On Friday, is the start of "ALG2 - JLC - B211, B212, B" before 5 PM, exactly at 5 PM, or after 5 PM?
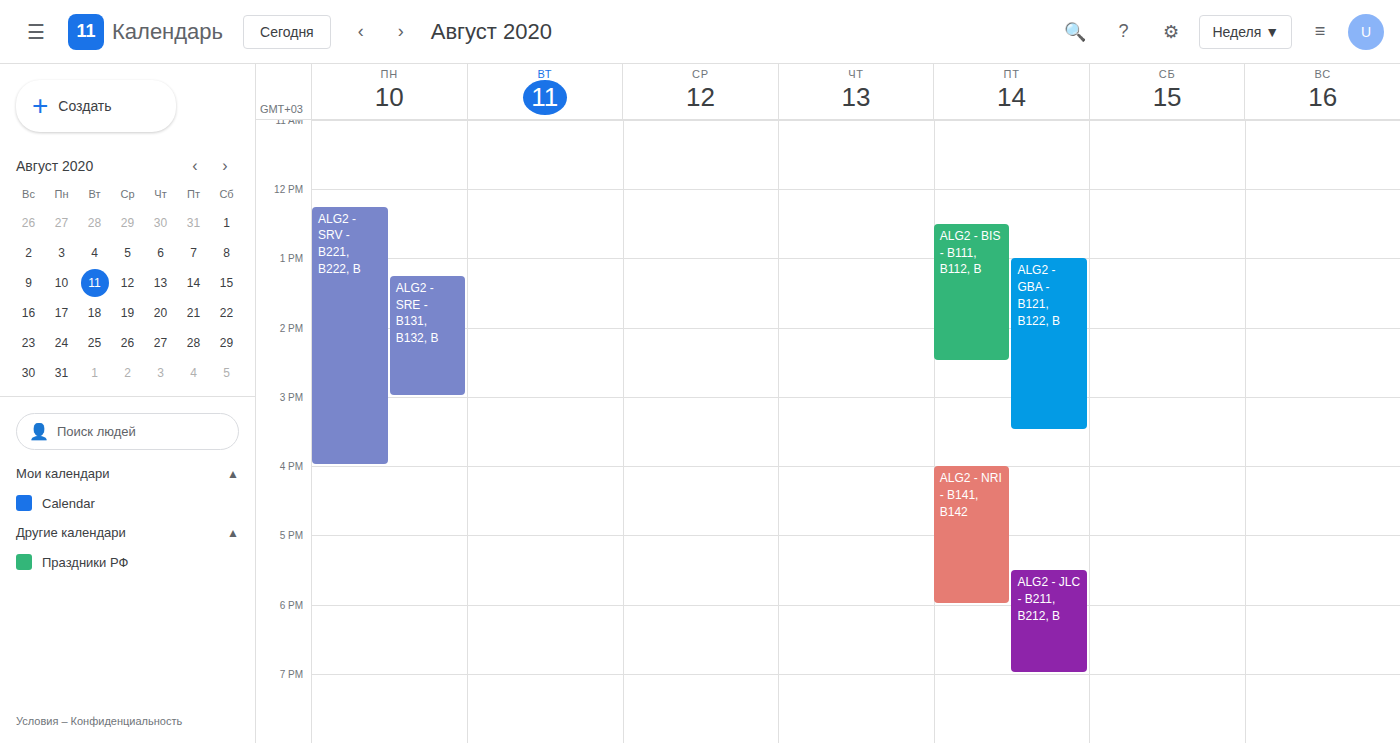
5:30 PM -- after 5 PM, 30 minutes below the 5 PM line.